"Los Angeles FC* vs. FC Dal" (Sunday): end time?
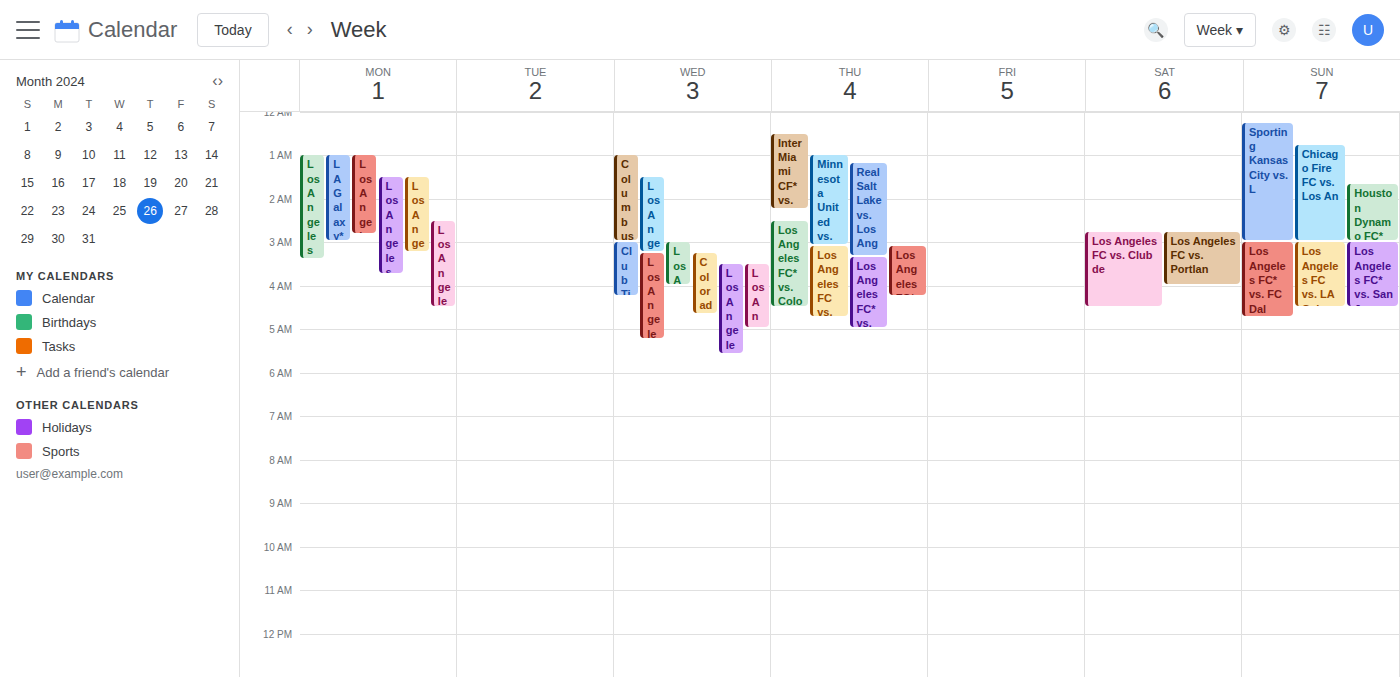
4:45 AM